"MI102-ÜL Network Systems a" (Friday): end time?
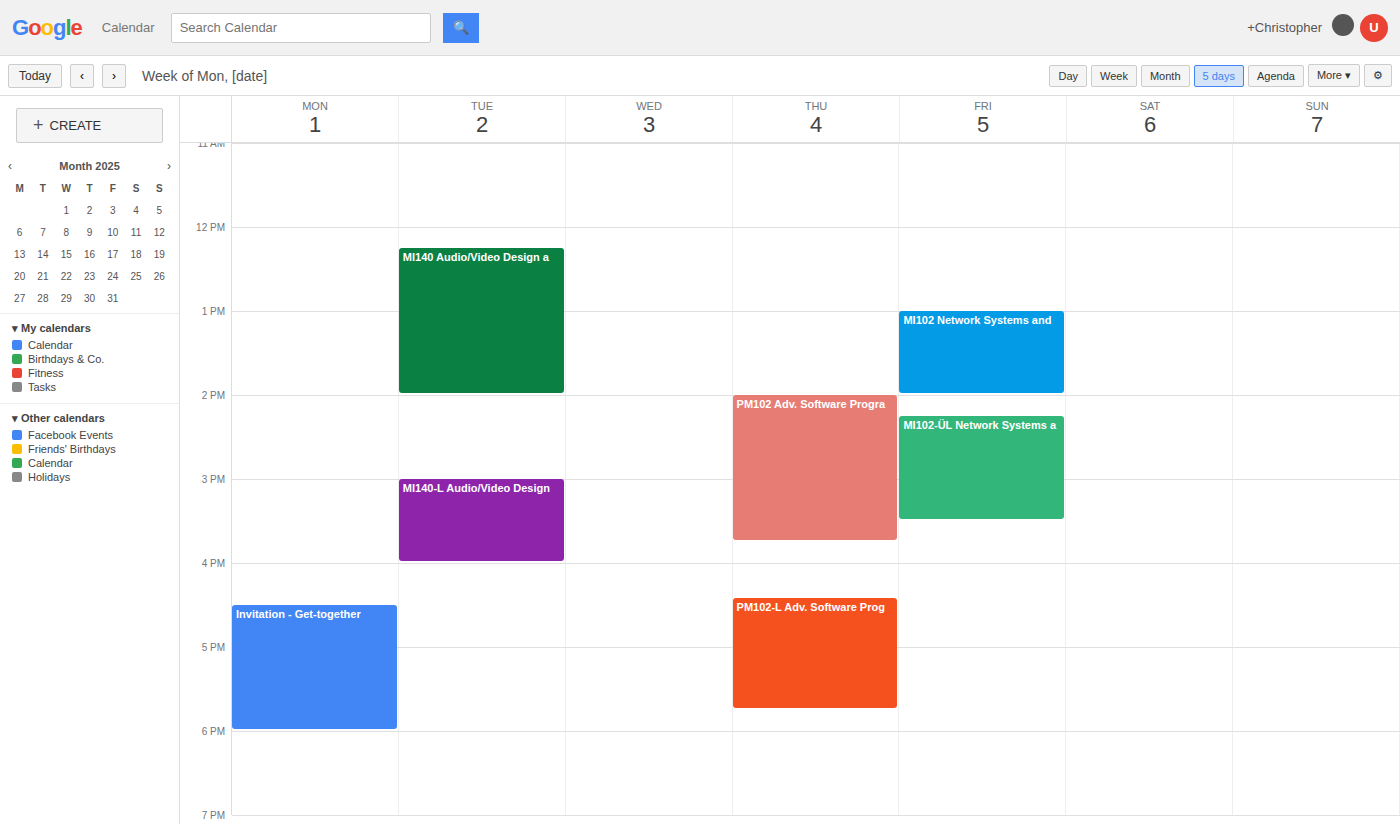
3:30 PM